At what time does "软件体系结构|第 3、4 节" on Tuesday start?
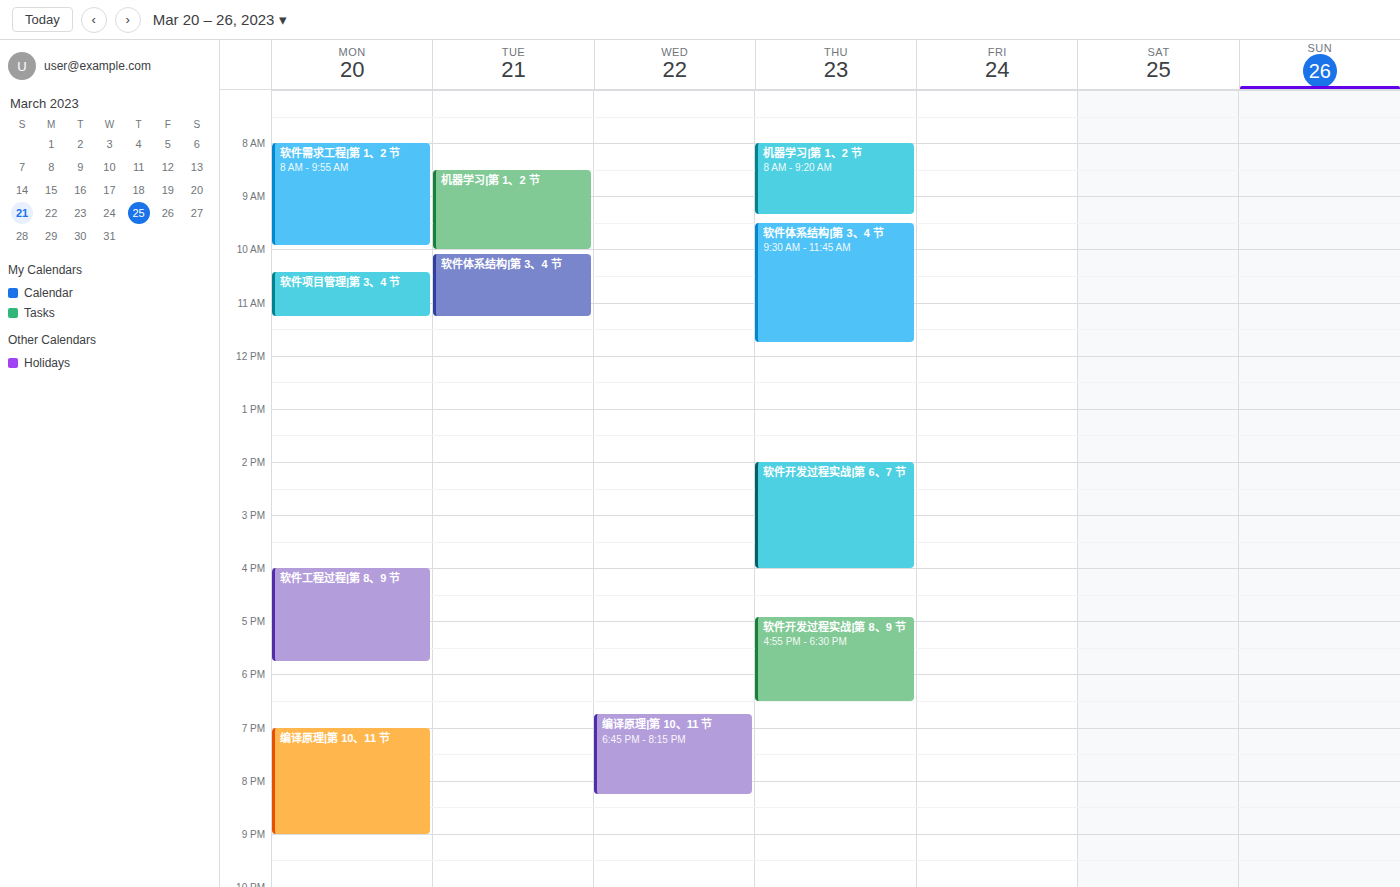
10:05 AM